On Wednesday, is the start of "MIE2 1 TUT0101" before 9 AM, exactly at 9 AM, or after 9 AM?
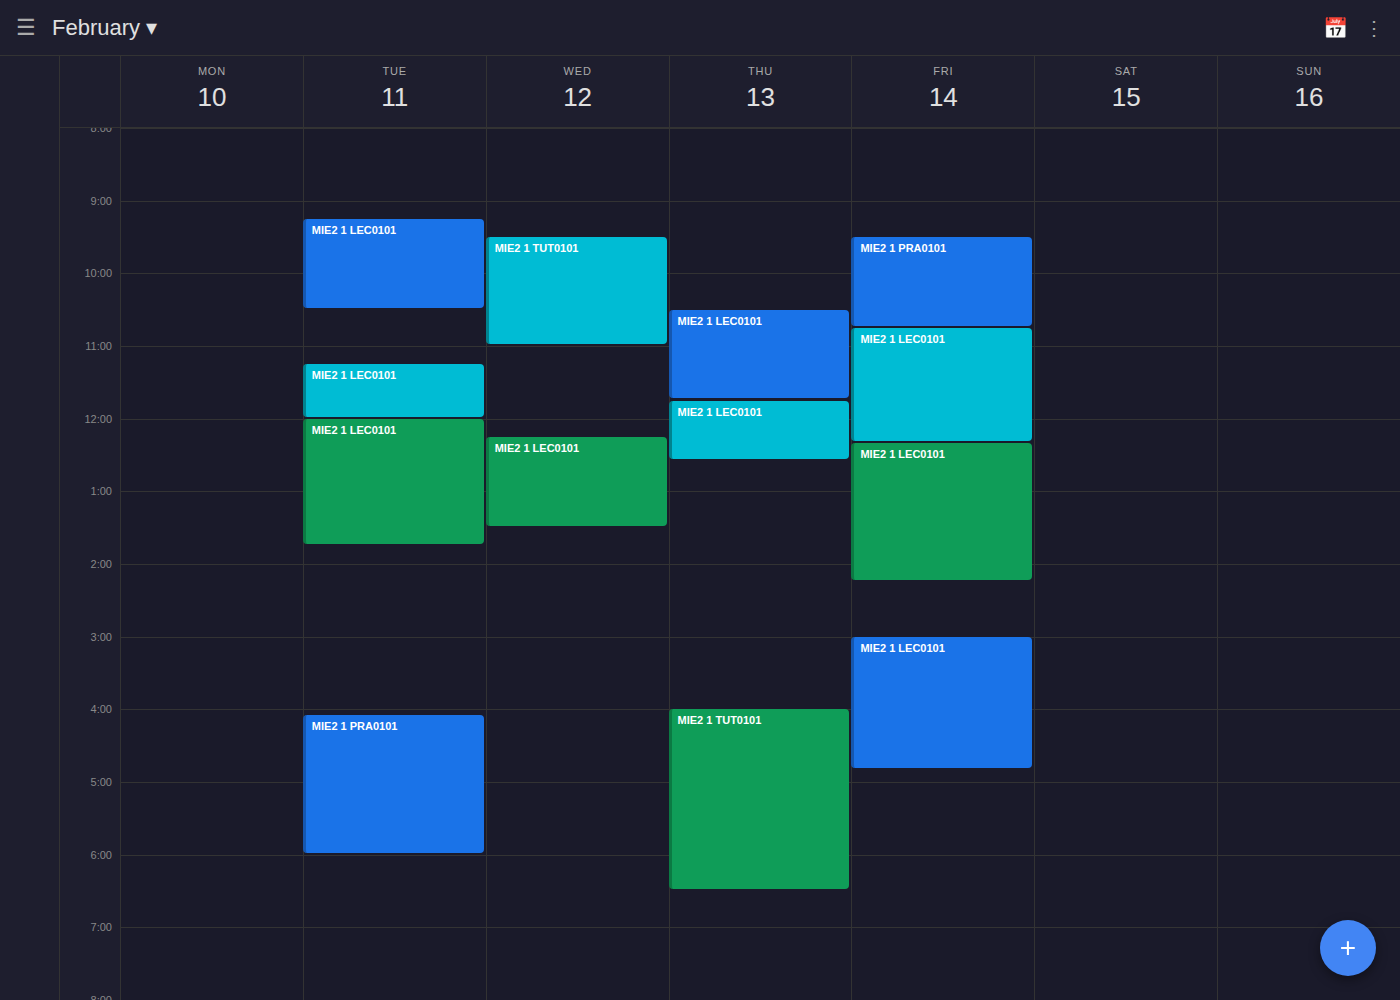
9:30 AM -- after 9 AM, 30 minutes below the 9 AM line.